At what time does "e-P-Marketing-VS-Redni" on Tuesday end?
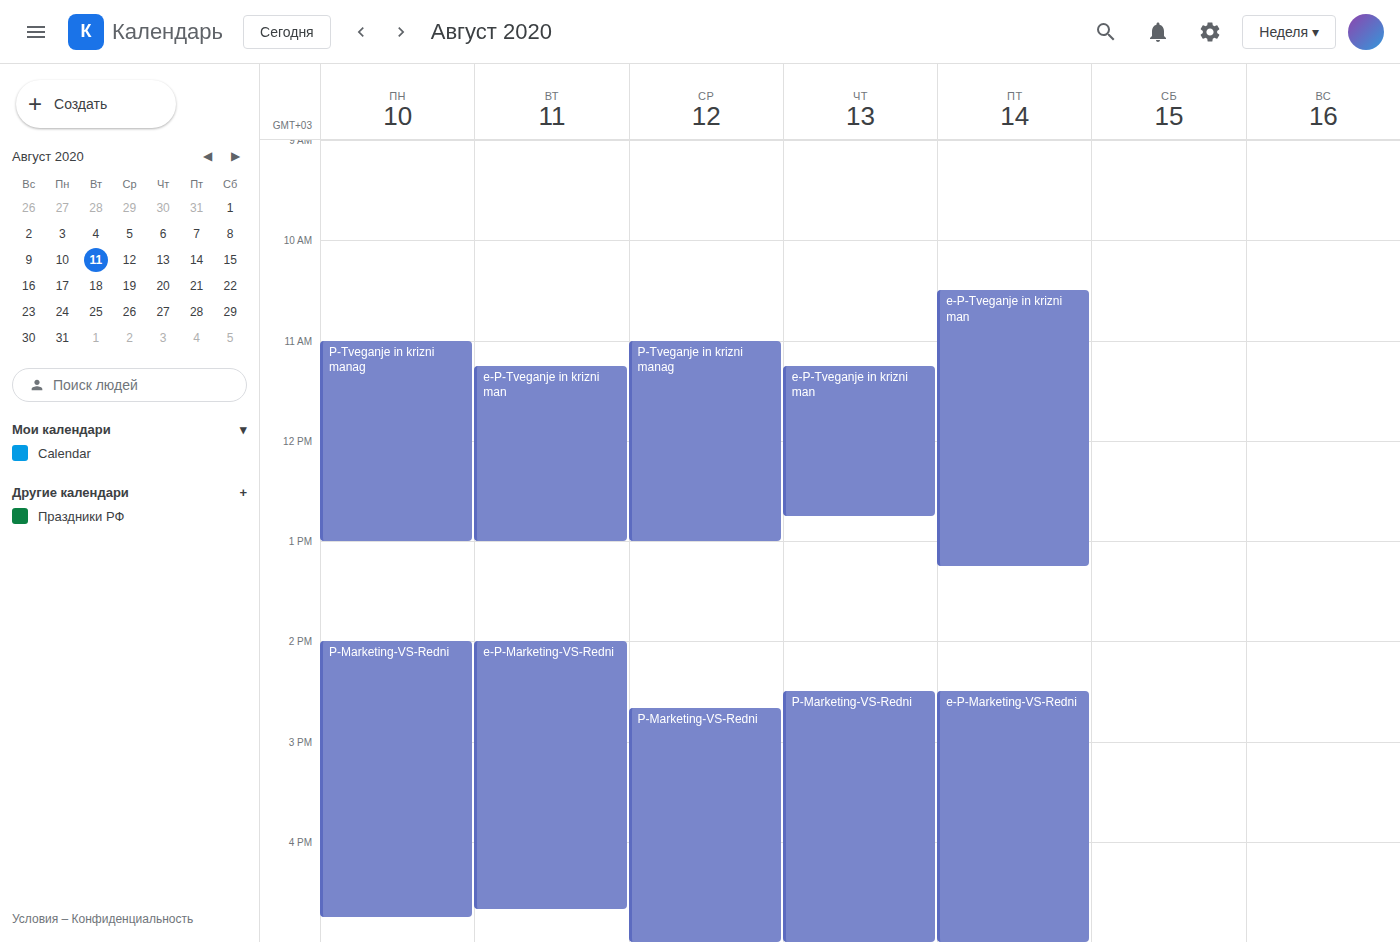
4:40 PM